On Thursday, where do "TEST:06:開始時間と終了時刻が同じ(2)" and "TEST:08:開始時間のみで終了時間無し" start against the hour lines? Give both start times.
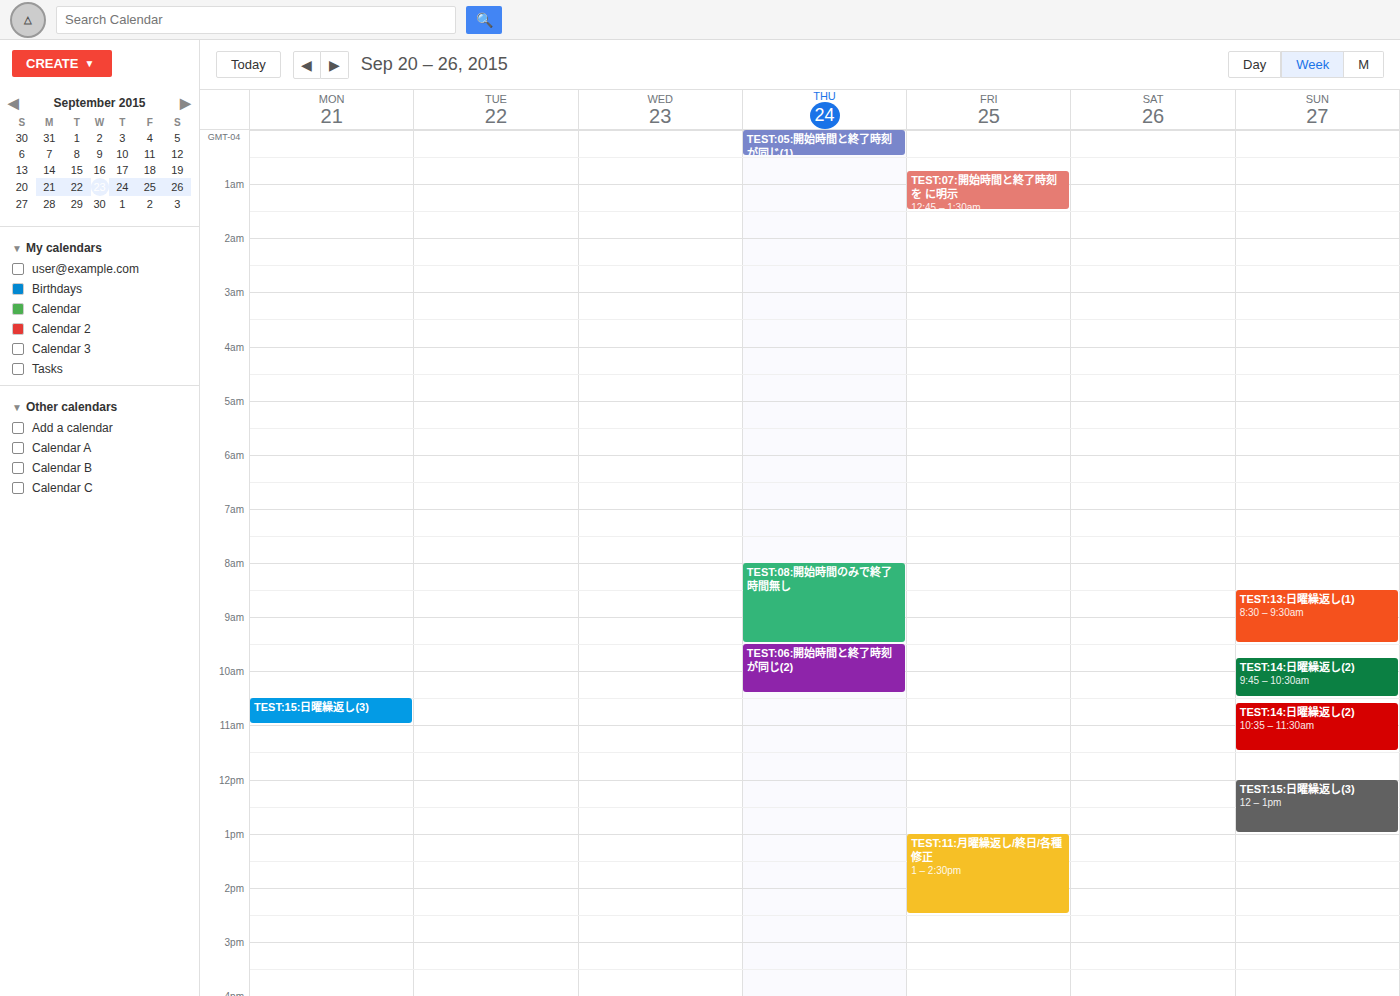
"TEST:06:開始時間と終了時刻が同じ(2)": 9:30 AM, halfway between the 9 AM and 10 AM lines. "TEST:08:開始時間のみで終了時間無し": 8:00 AM, exactly on the 8 AM line.